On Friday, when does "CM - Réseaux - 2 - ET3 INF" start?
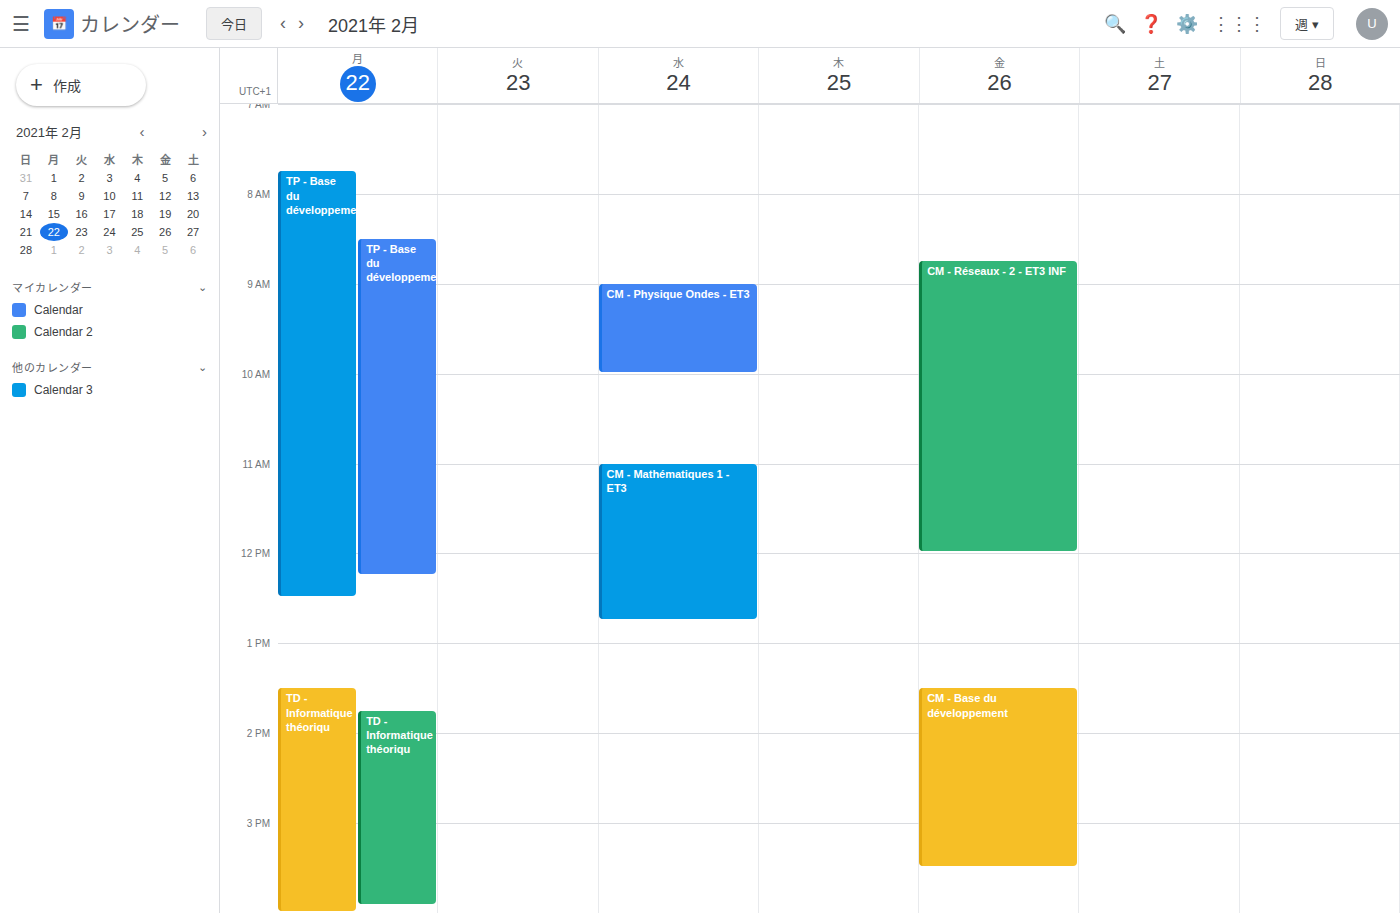
8:45 AM